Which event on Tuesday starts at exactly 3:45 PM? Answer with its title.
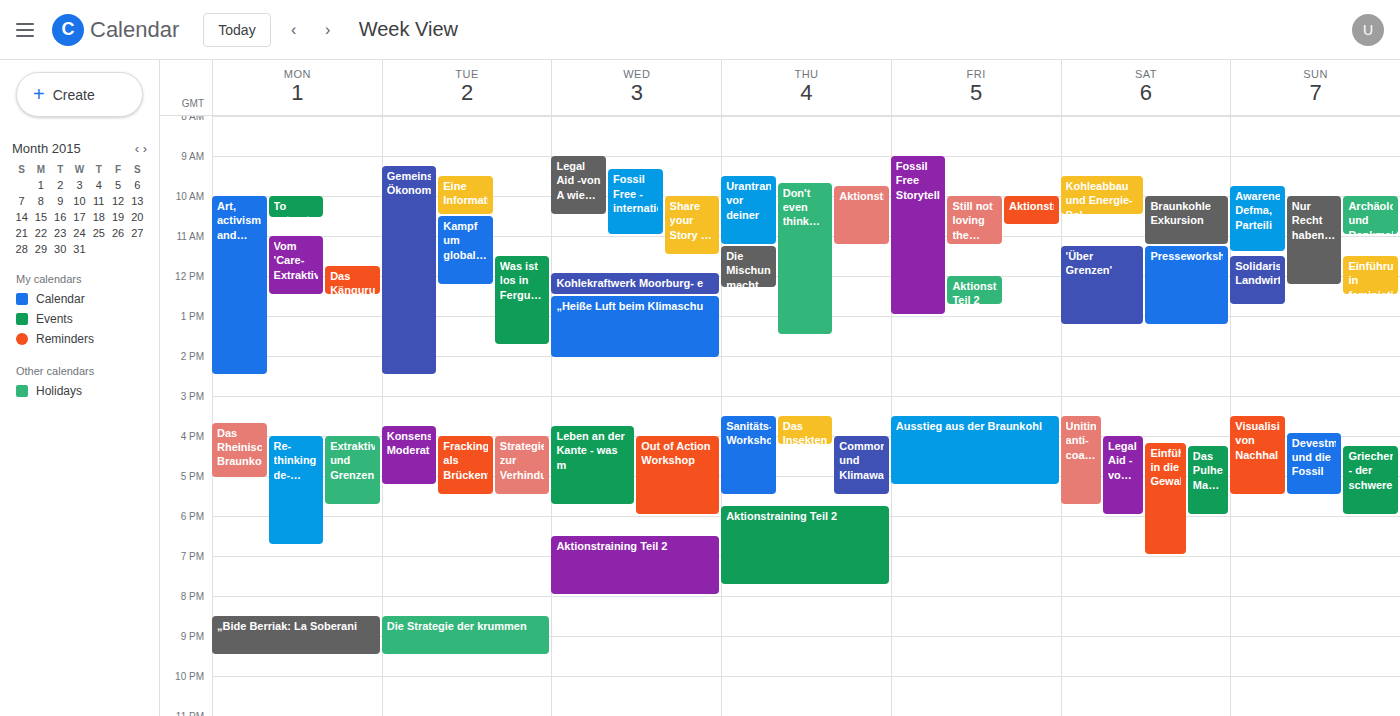
"Konsensorientierte Moderat"